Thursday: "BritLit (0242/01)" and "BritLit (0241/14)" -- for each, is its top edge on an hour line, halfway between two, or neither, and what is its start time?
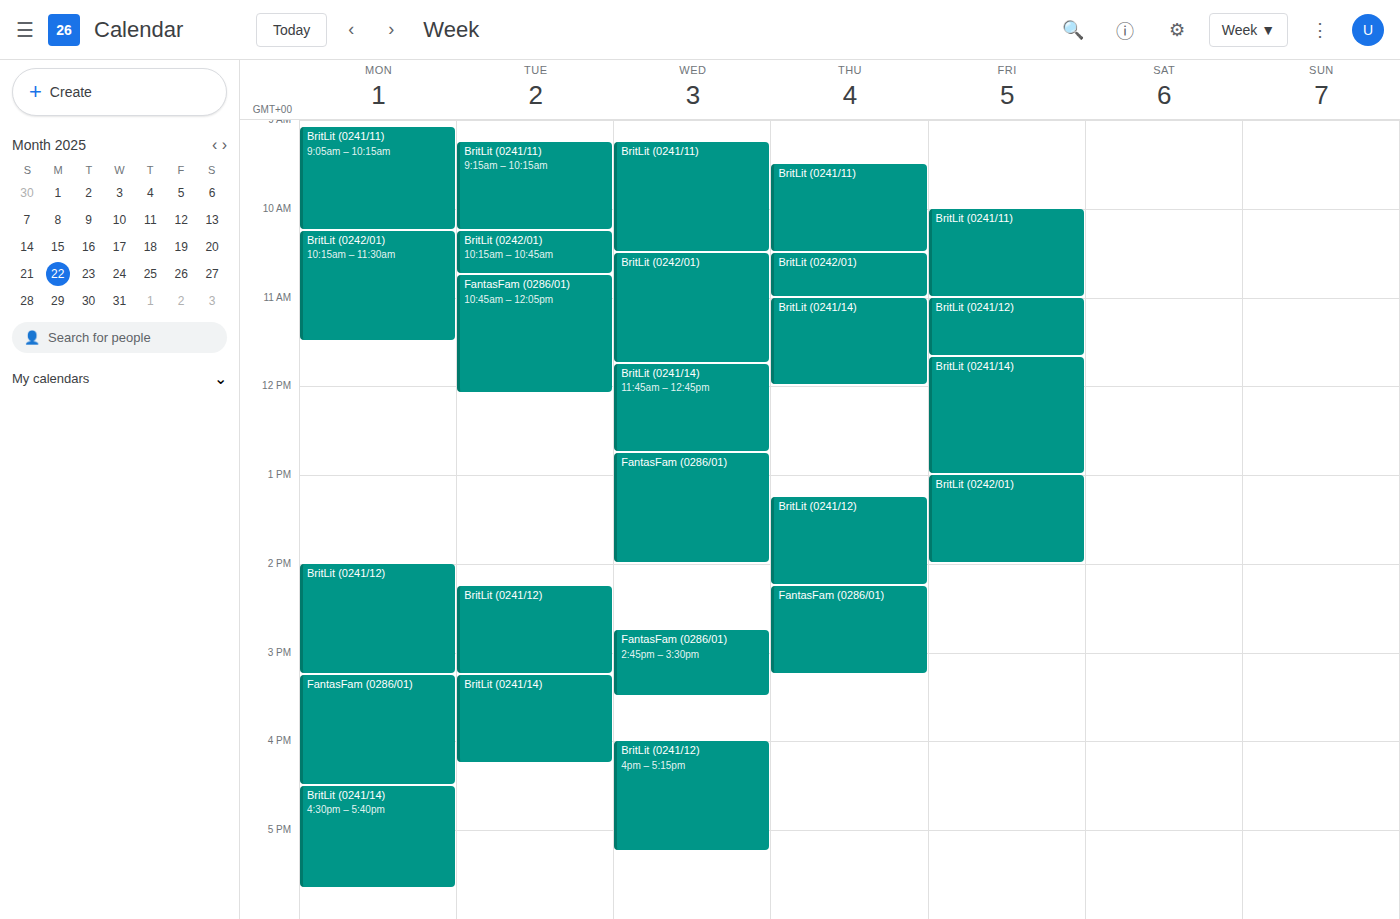
"BritLit (0242/01)": 10:30, halfway between the 10:00 and 11:00 lines. "BritLit (0241/14)": 11:00, exactly on the 11:00 line.